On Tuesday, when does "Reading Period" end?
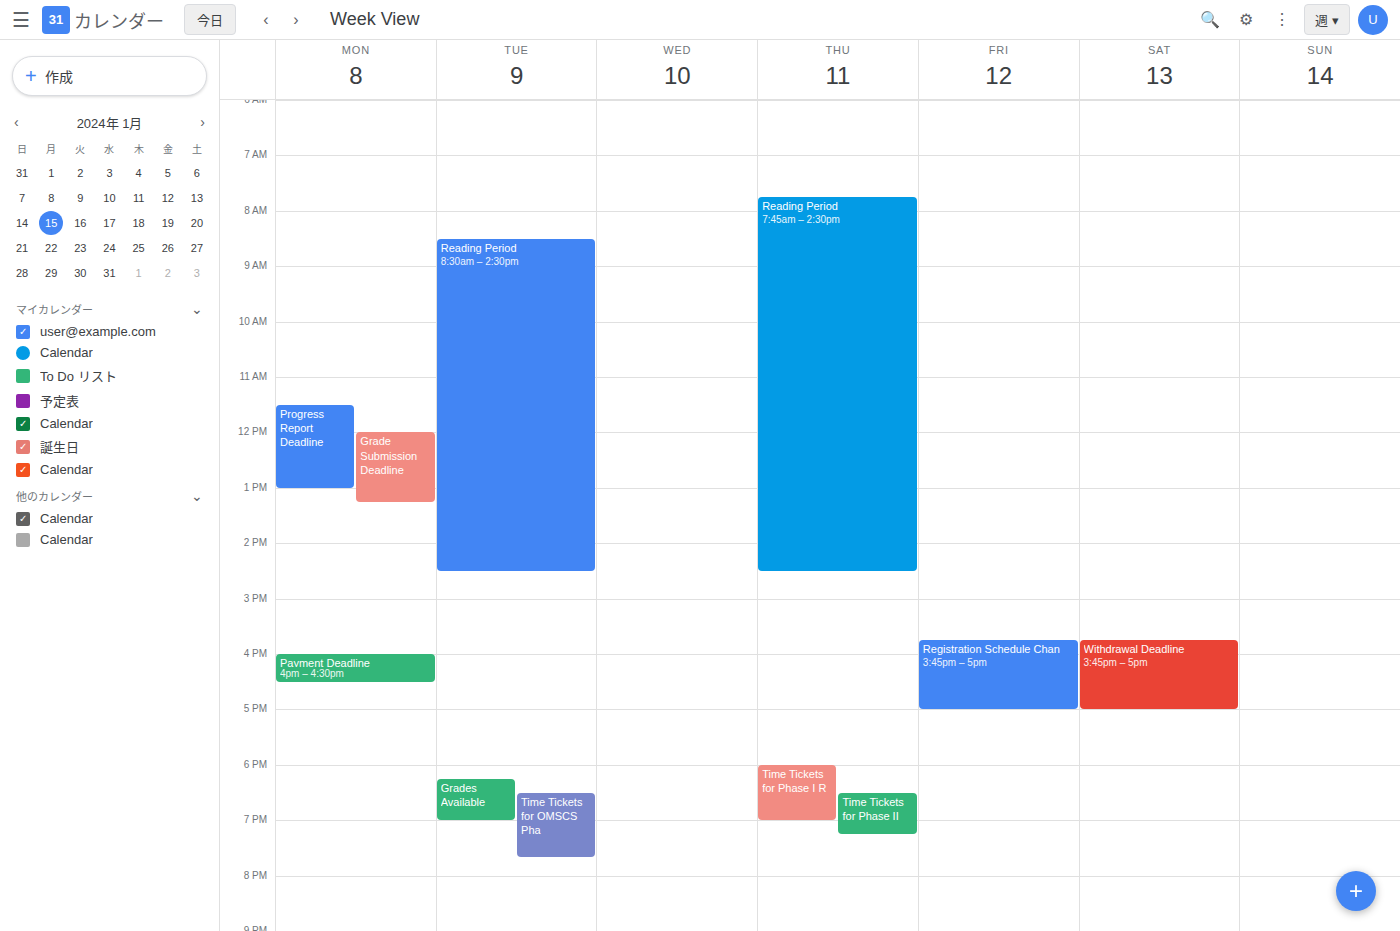
14:30